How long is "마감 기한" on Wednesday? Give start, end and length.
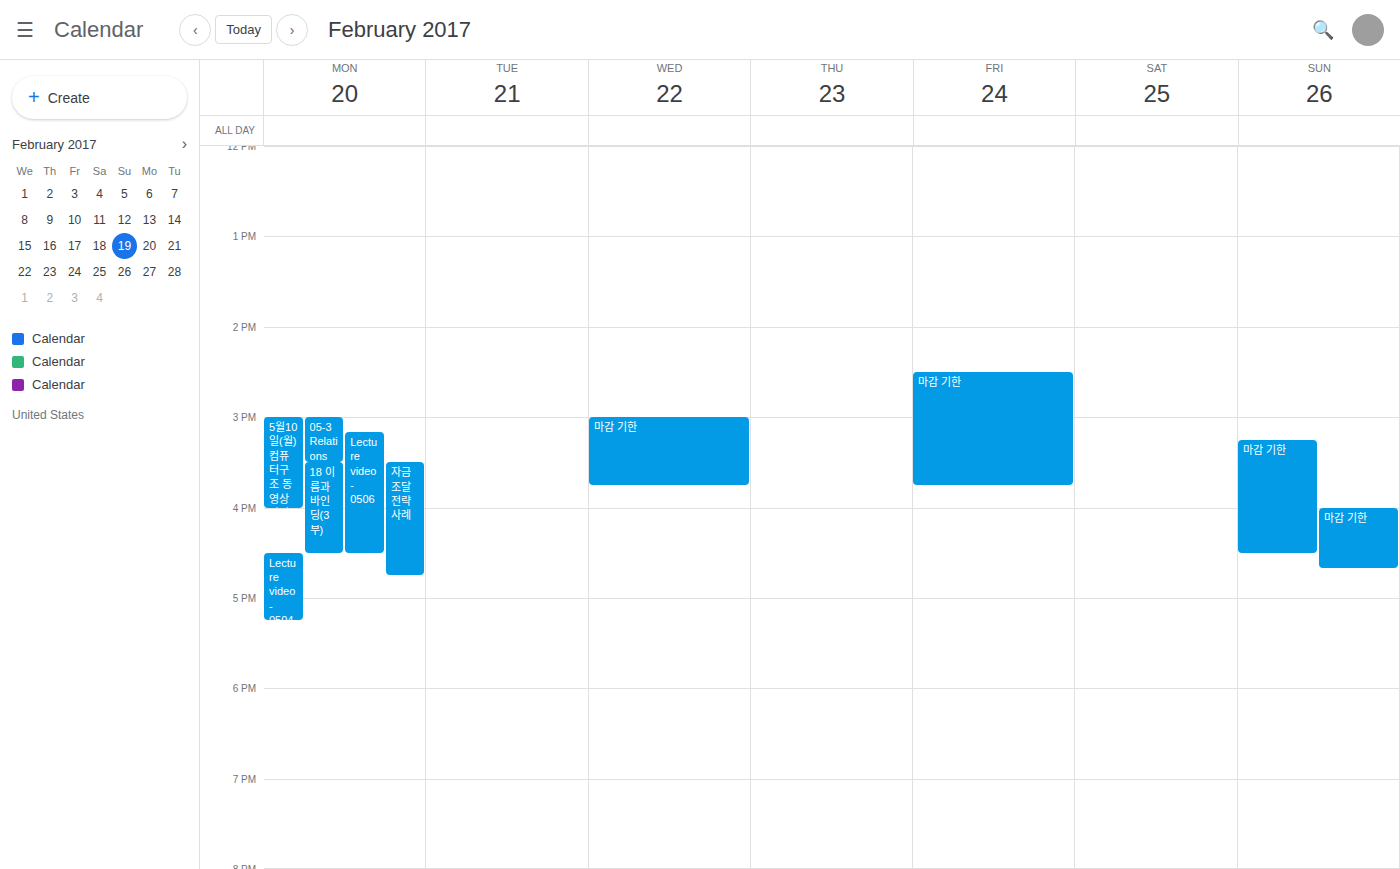
15:00 to 15:45, 45 minutes